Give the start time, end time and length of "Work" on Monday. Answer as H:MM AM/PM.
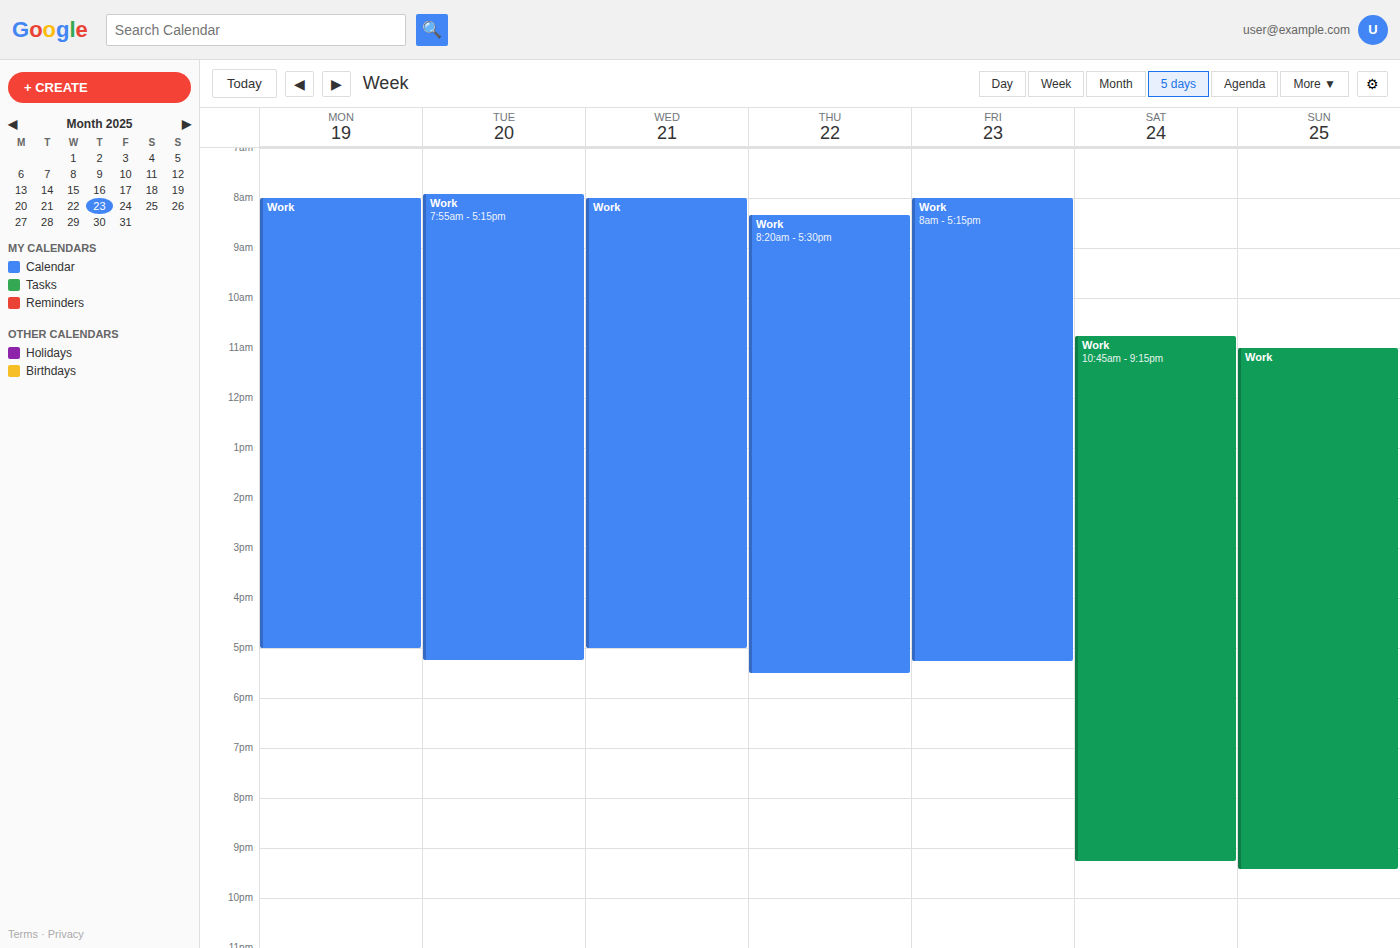
8:00 AM to 5:00 PM, 9 hours